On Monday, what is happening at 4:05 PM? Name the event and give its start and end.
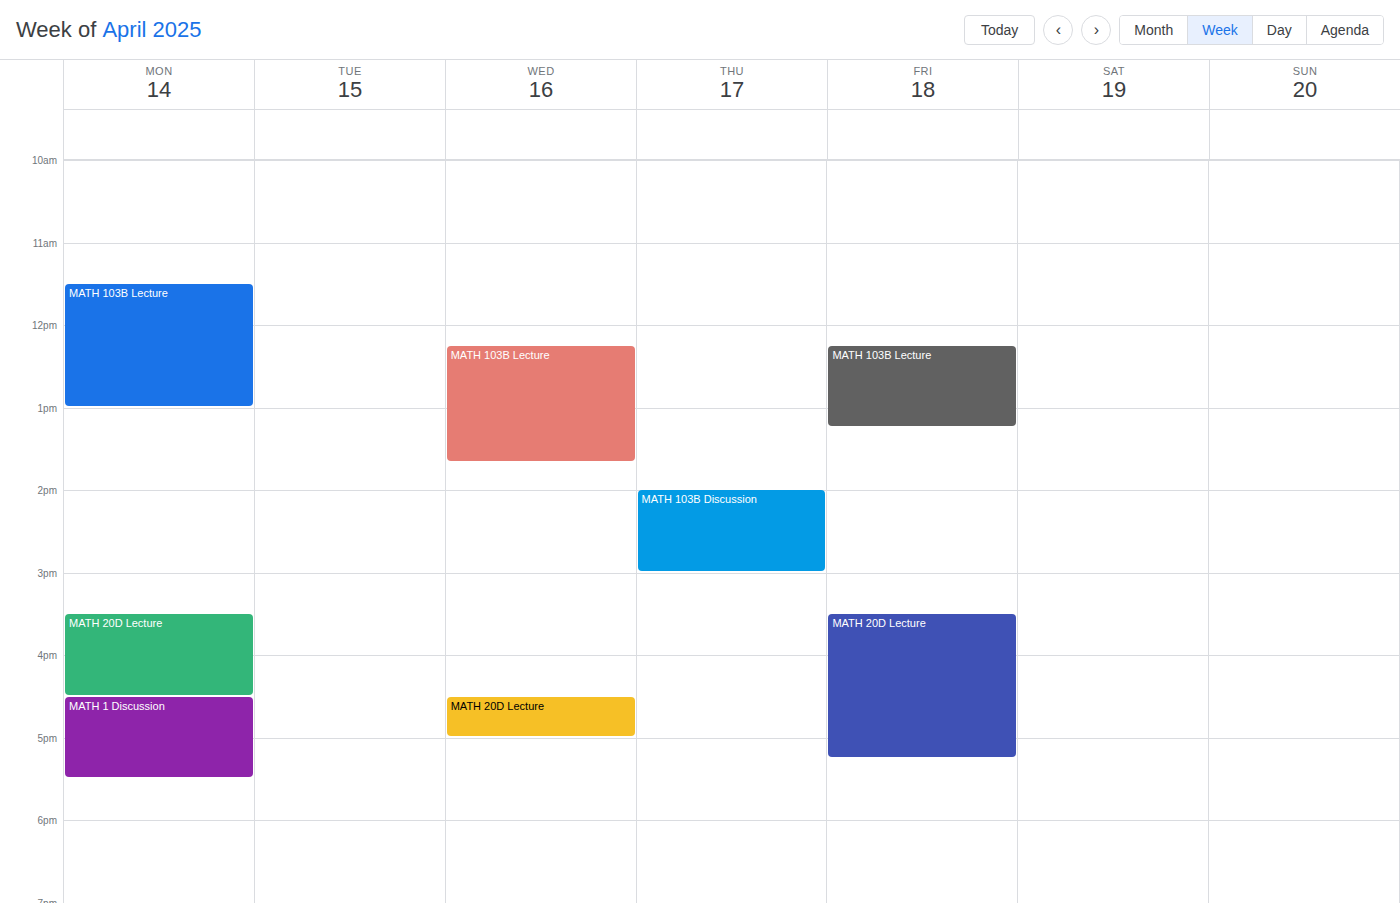
"MATH 20D Lecture", 3:30 PM to 4:30 PM